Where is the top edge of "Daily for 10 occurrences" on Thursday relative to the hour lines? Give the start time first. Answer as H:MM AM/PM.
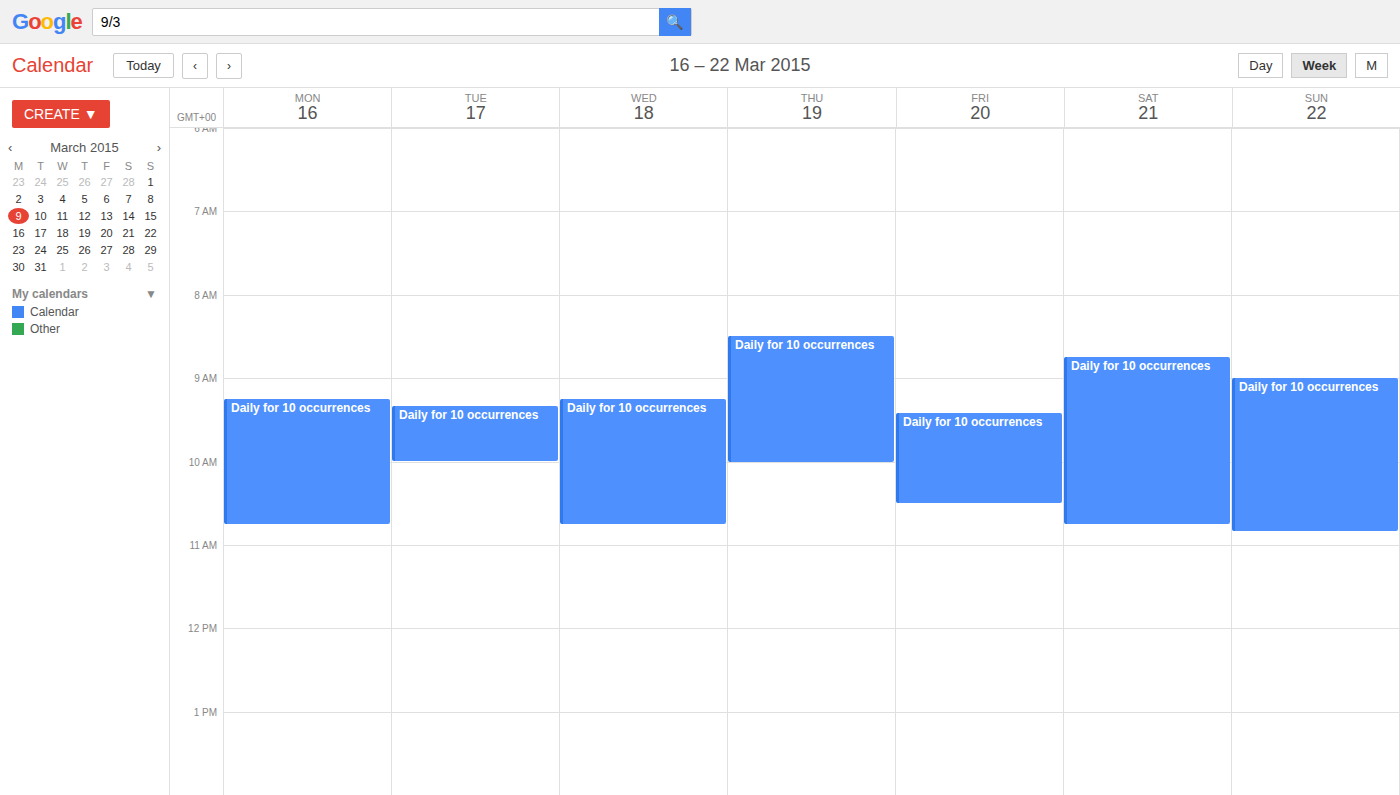
8:30 AM -- halfway between the 8 AM and 9 AM lines.